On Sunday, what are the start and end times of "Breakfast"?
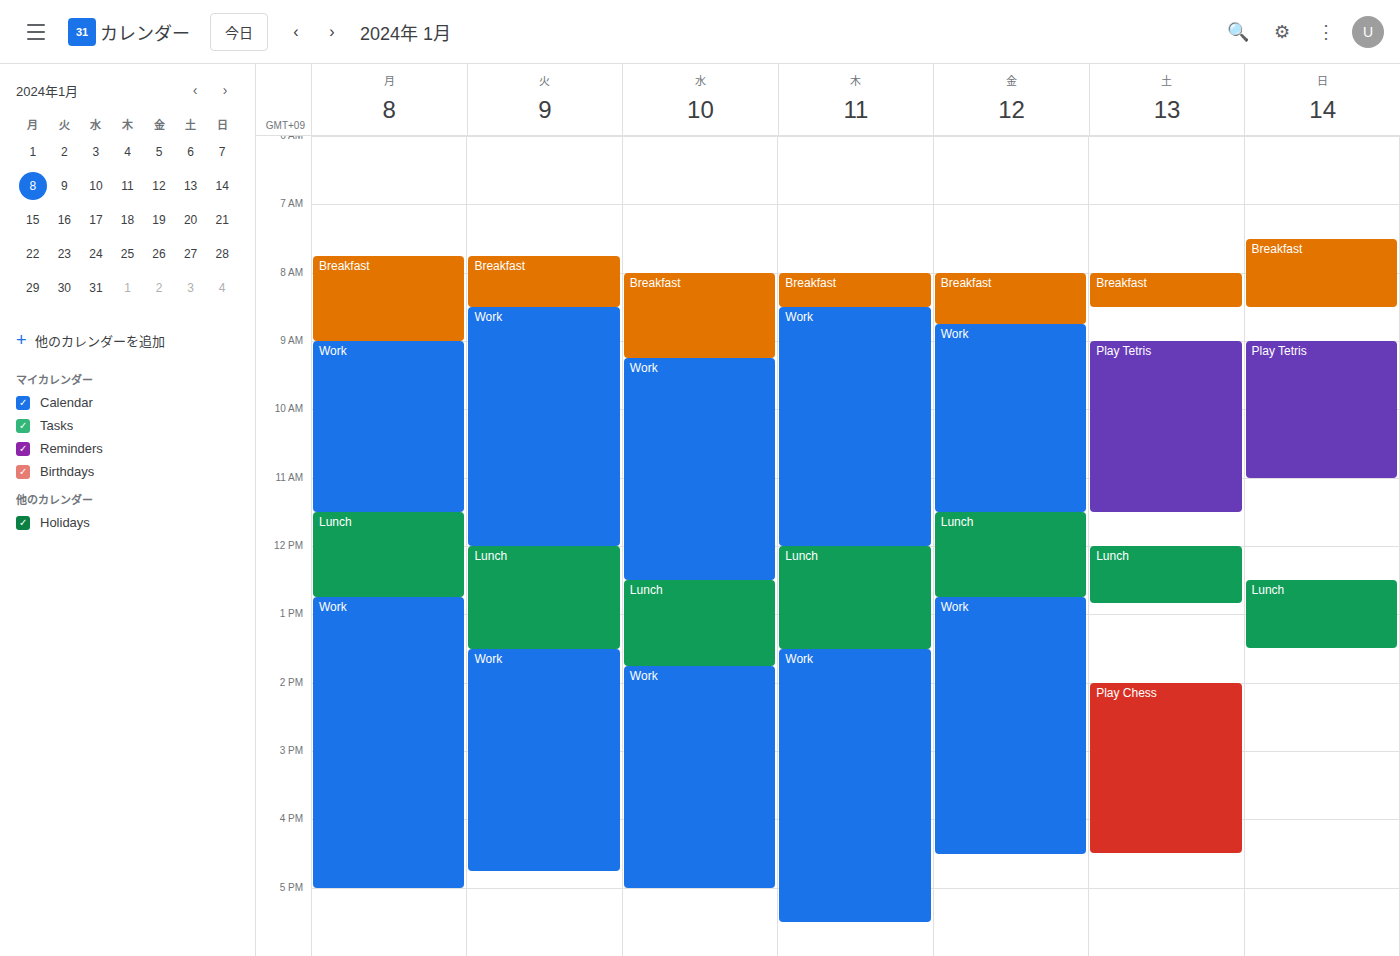
7:30 AM to 8:30 AM